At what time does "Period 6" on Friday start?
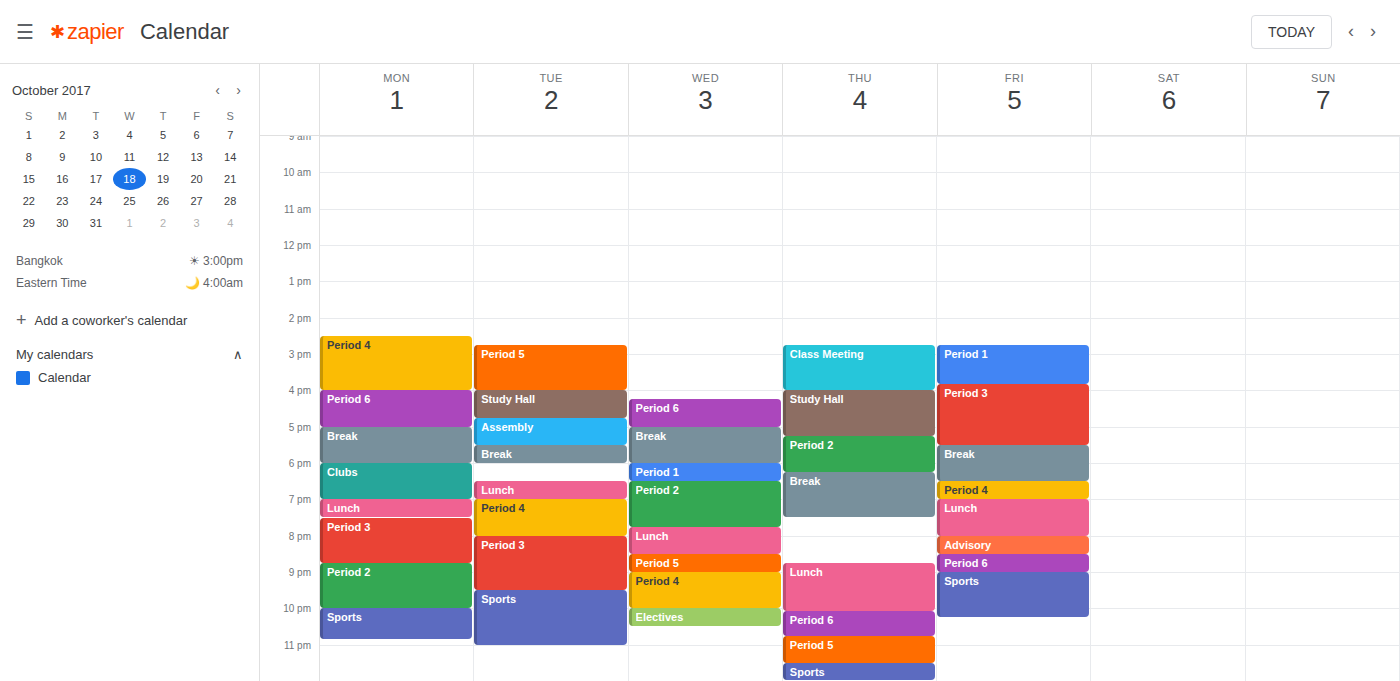
8:30 PM